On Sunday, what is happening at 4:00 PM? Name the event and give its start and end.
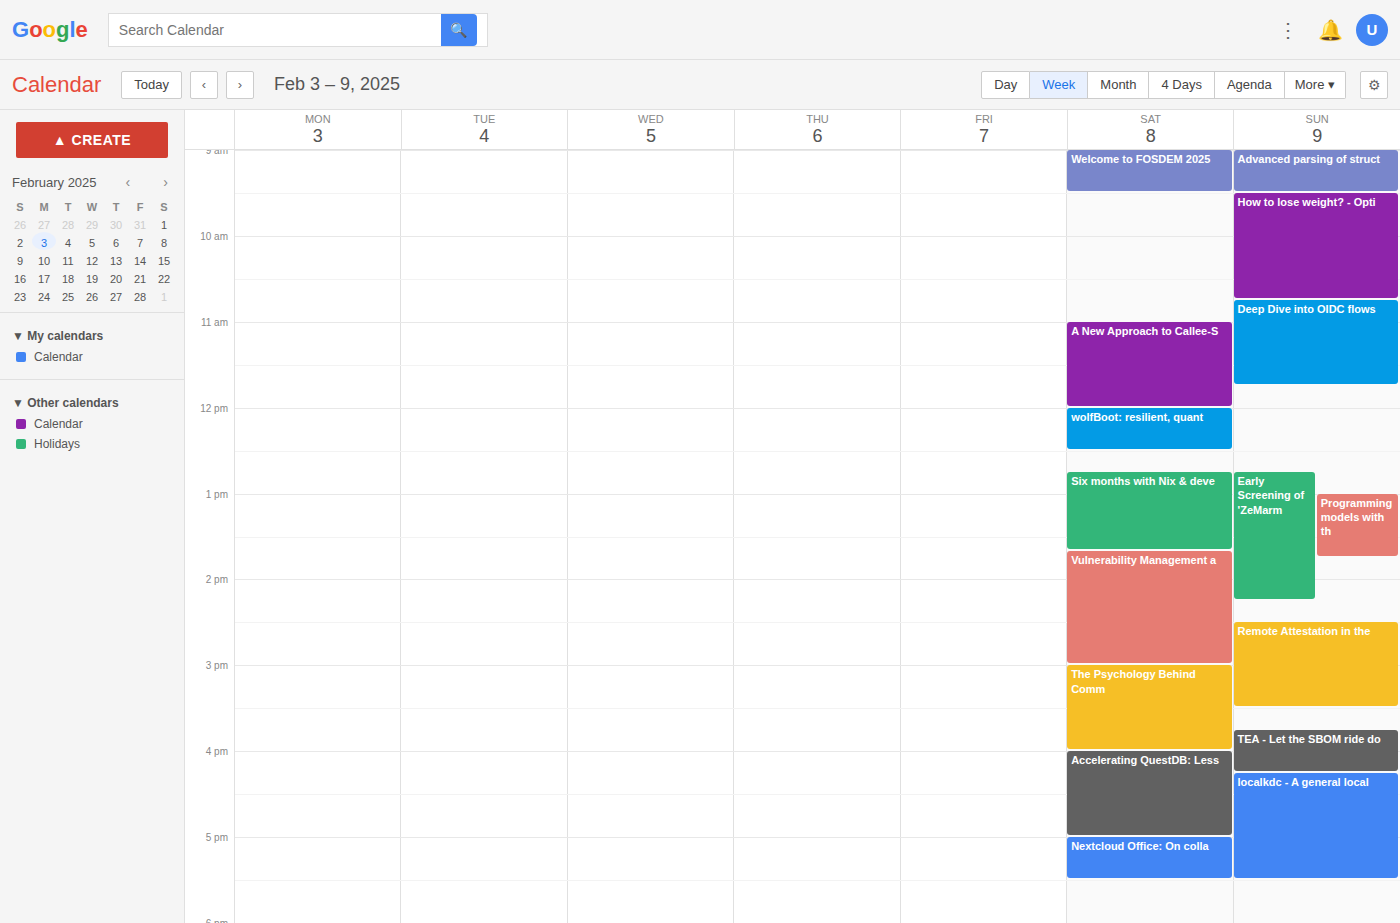
"TEA - Let the SBOM ride do", 3:45 PM to 4:15 PM